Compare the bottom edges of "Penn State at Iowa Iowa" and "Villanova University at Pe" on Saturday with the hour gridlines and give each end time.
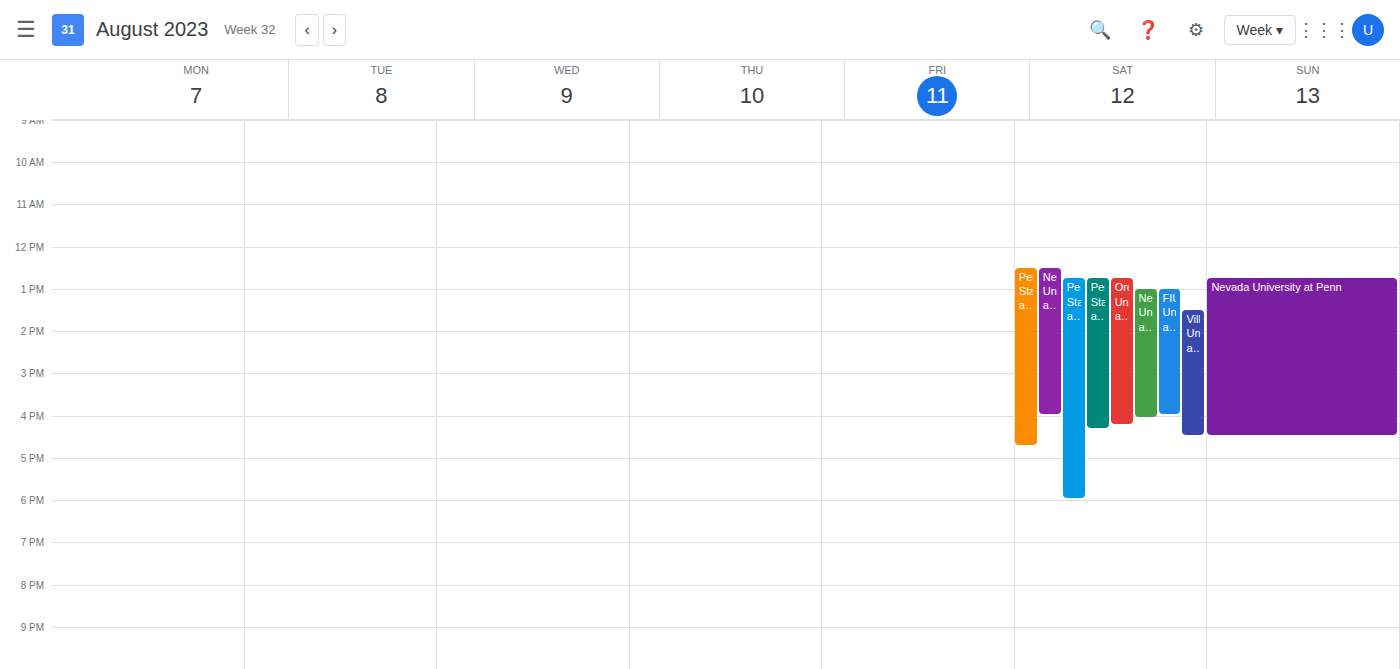
"Penn State at Iowa Iowa": 4:45 PM, neither: three quarters of the way from the 4 PM line to the 5 PM line. "Villanova University at Pe": 4:30 PM, halfway between the 4 PM and 5 PM lines.